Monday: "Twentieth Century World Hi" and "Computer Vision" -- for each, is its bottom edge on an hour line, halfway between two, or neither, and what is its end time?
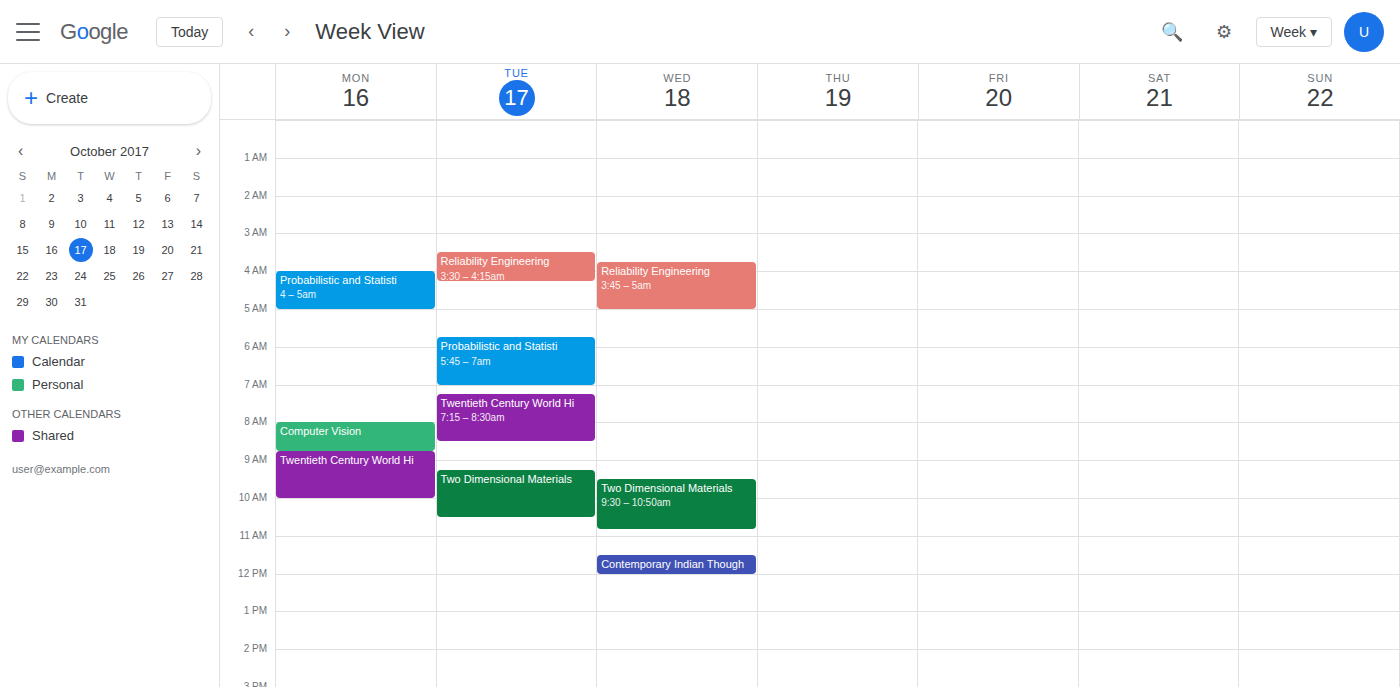
"Twentieth Century World Hi": 10:00, exactly on the 10:00 line. "Computer Vision": 08:45, neither: three quarters of the way from the 08:00 line to the 09:00 line.